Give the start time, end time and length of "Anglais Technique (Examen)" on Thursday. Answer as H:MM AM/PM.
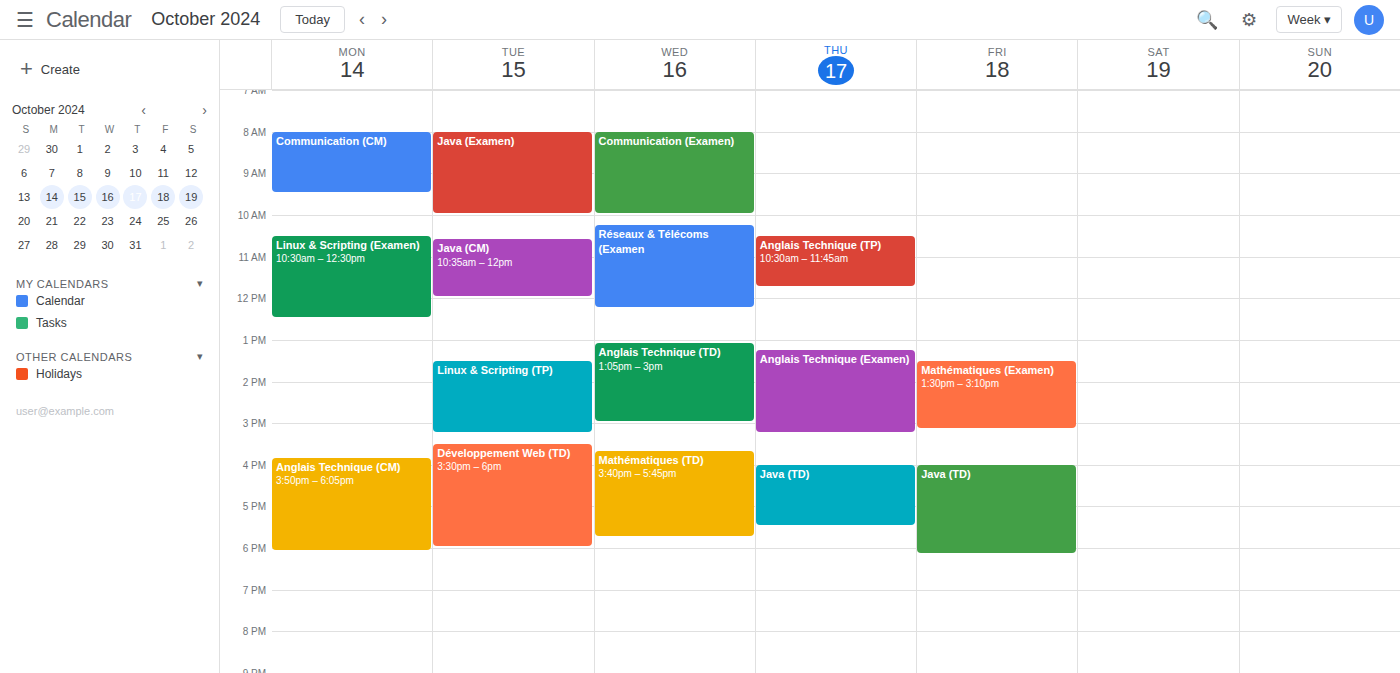
1:15 PM to 3:15 PM, 2 hours